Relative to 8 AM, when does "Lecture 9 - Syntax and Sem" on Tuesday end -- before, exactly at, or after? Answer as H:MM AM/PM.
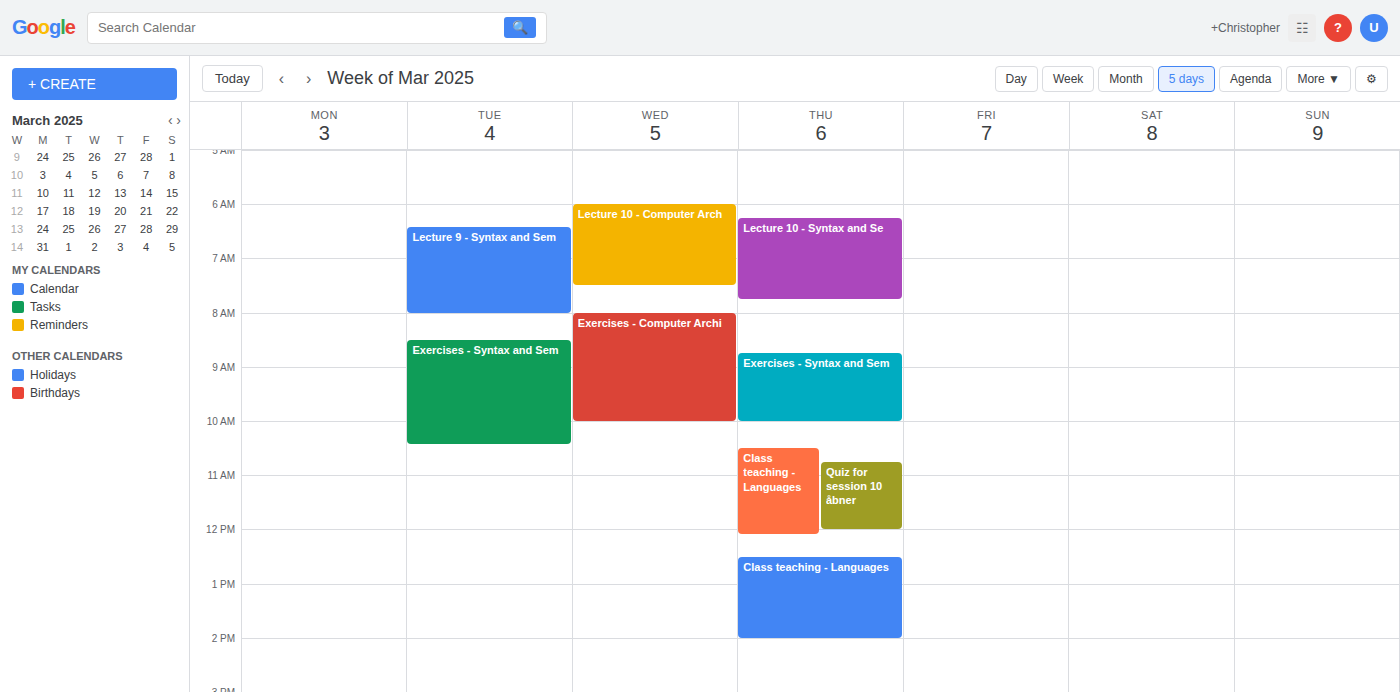
8:00 AM -- exactly at 8 AM, on the 8 AM line.